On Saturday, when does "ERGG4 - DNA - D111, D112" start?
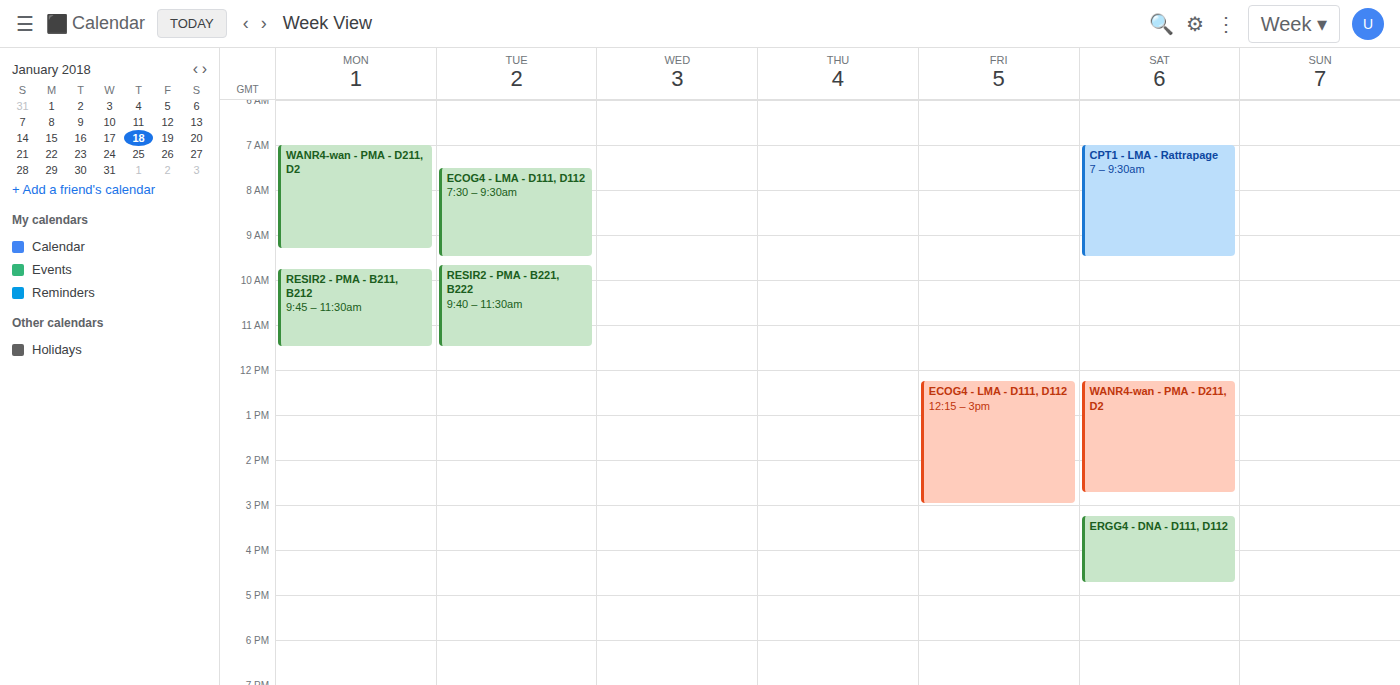
15:15